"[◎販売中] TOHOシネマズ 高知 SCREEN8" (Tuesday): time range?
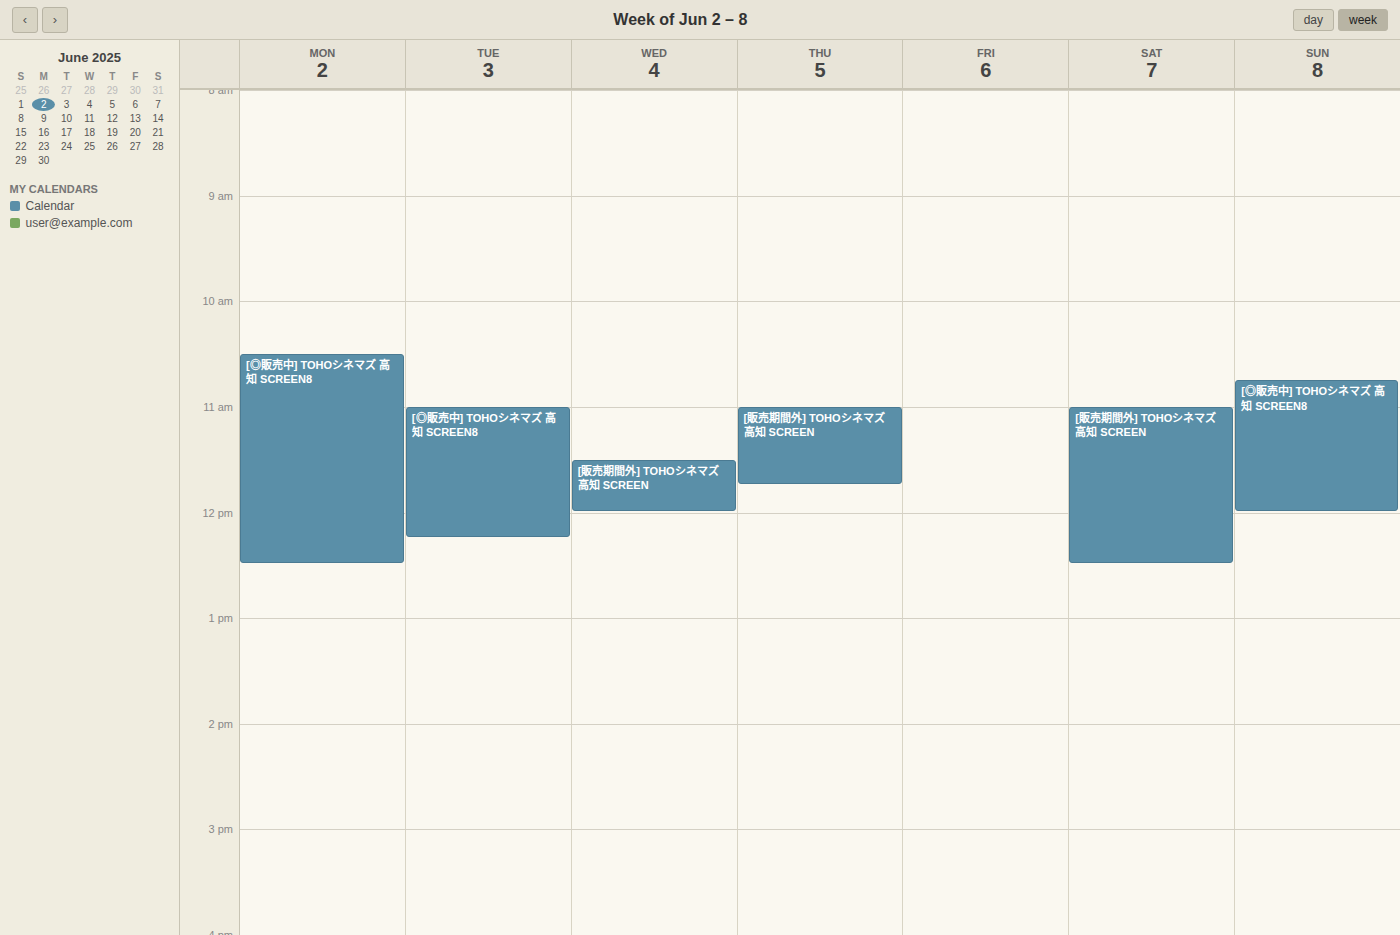
11:00 AM to 12:15 PM